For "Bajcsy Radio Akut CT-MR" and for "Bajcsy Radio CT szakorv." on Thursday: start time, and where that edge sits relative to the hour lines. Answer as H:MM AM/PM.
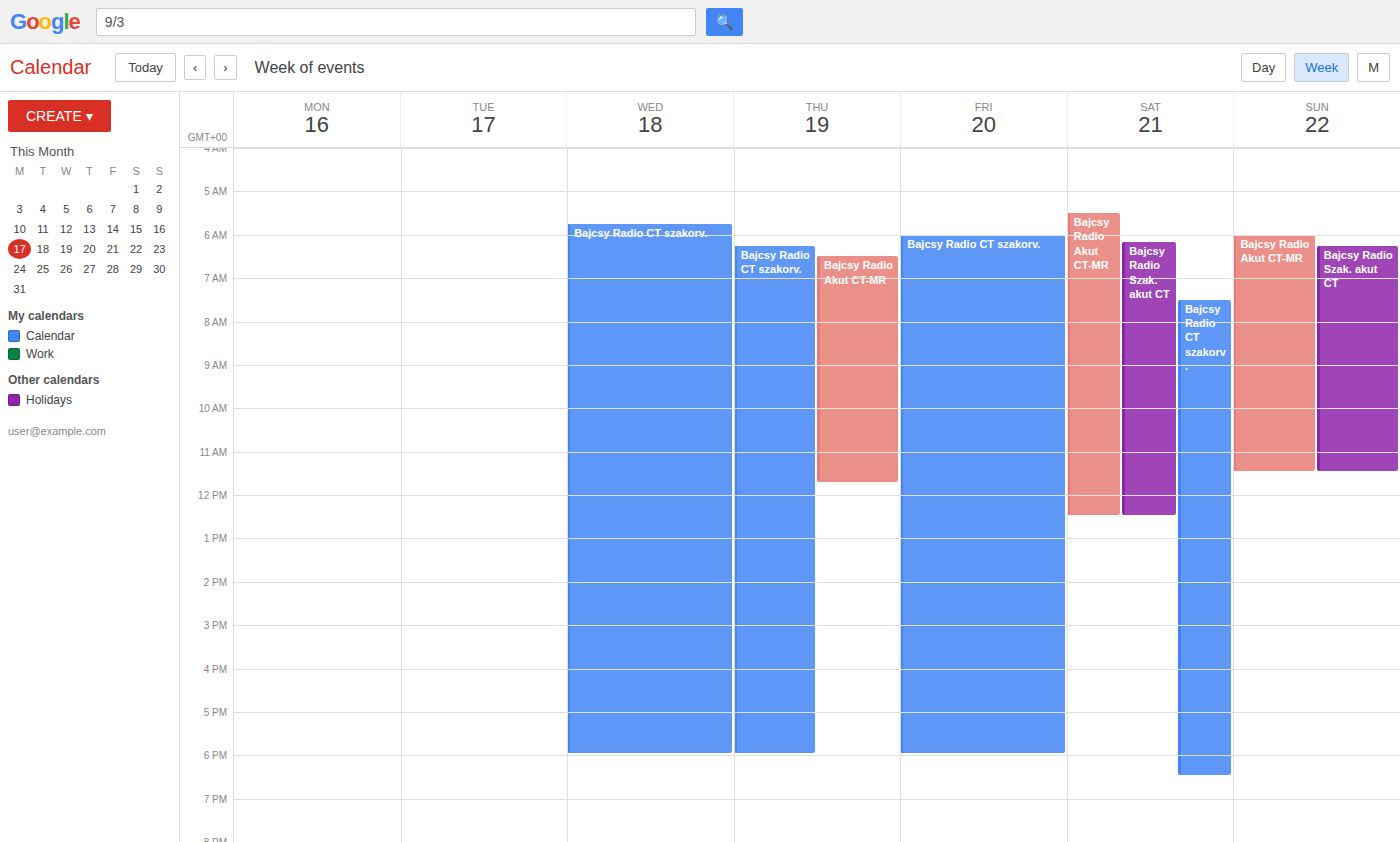
"Bajcsy Radio Akut CT-MR": 6:30 AM, halfway between the 6 AM and 7 AM lines. "Bajcsy Radio CT szakorv.": 6:15 AM, neither: a quarter of the way from the 6 AM line to the 7 AM line.